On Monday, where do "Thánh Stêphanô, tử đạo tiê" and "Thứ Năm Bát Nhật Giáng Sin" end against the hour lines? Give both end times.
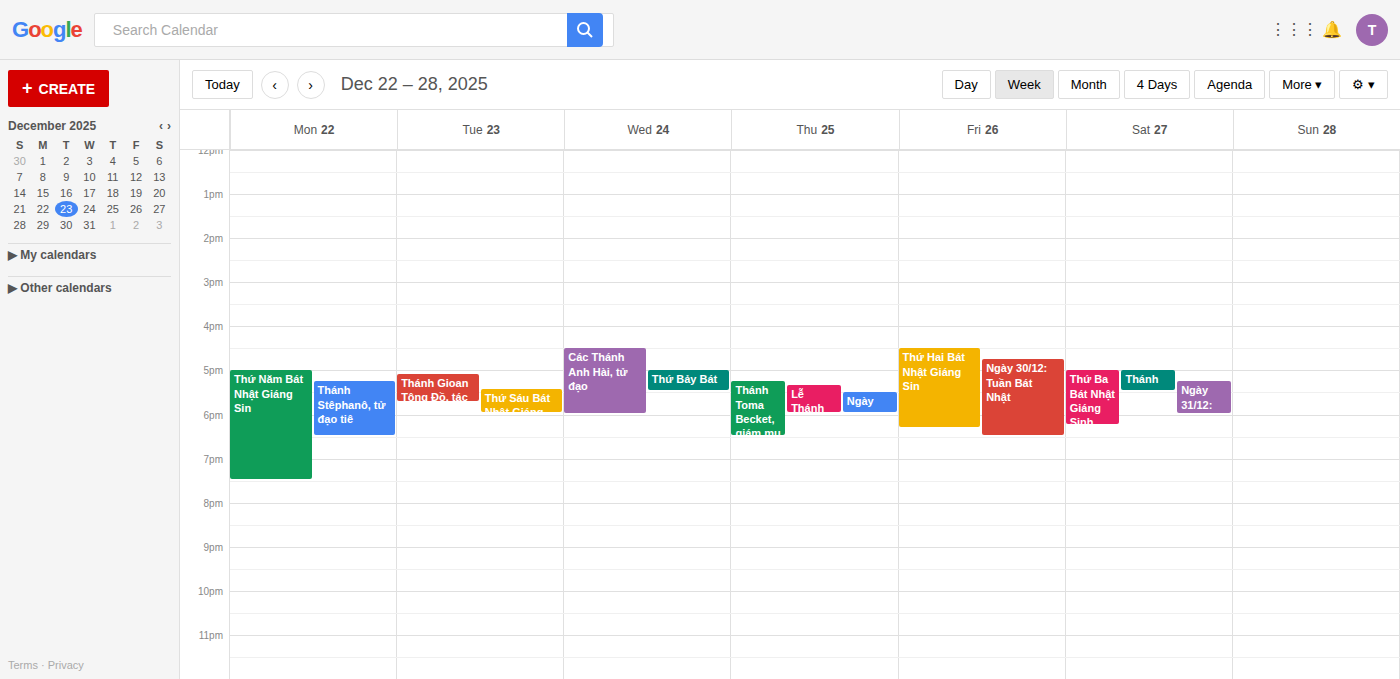
"Thánh Stêphanô, tử đạo tiê": 6:30 PM, halfway between the 6 PM and 7 PM lines. "Thứ Năm Bát Nhật Giáng Sin": 7:30 PM, halfway between the 7 PM and 8 PM lines.